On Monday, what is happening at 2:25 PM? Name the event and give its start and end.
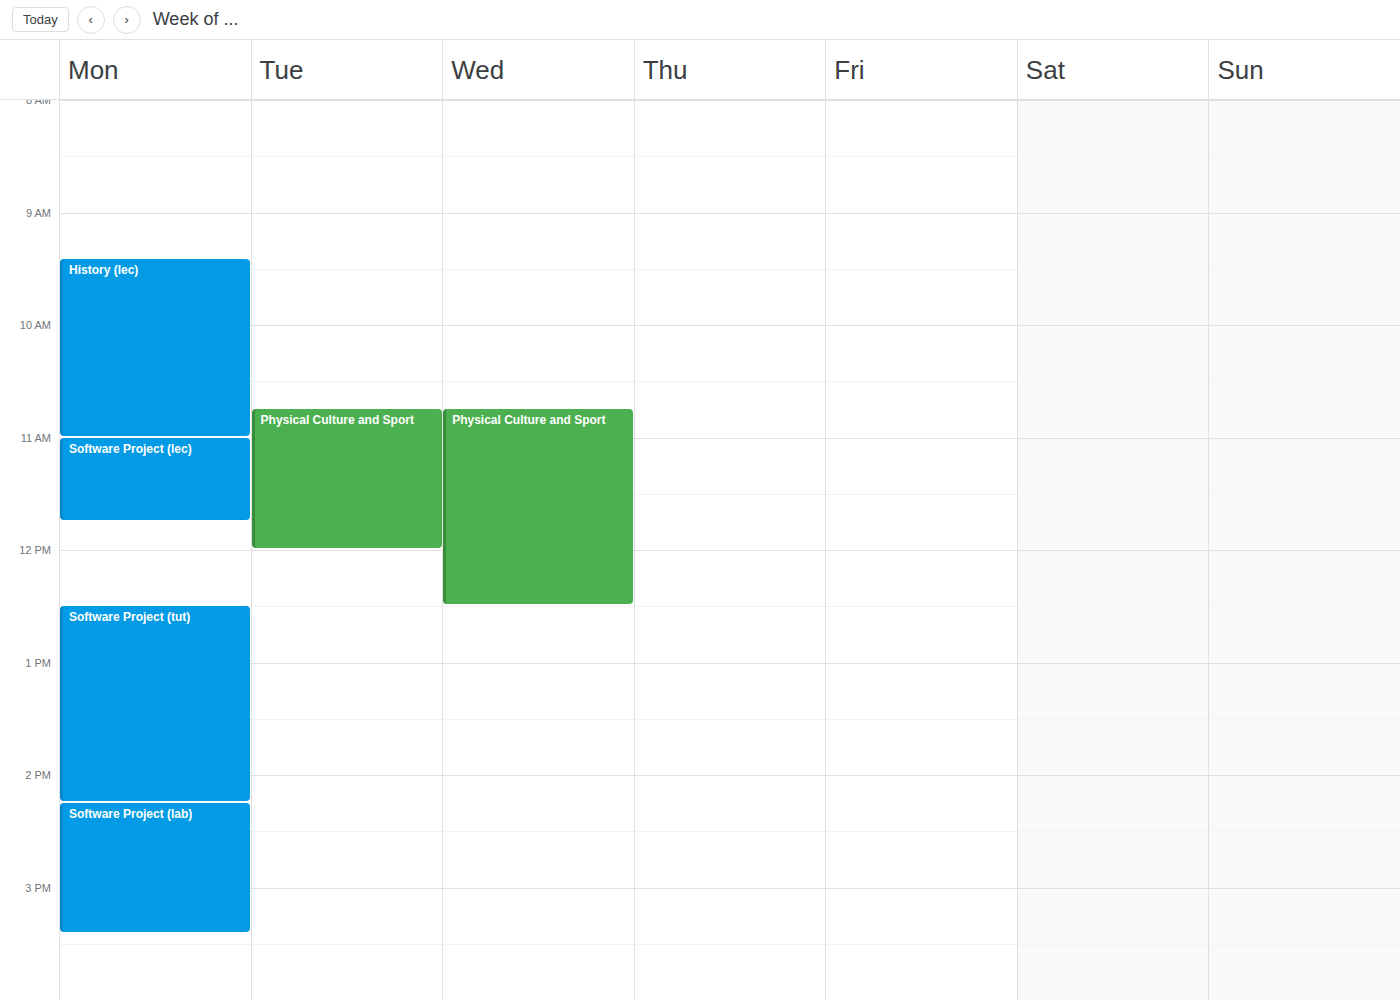
"Software Project (lab)", 2:15 PM to 3:25 PM